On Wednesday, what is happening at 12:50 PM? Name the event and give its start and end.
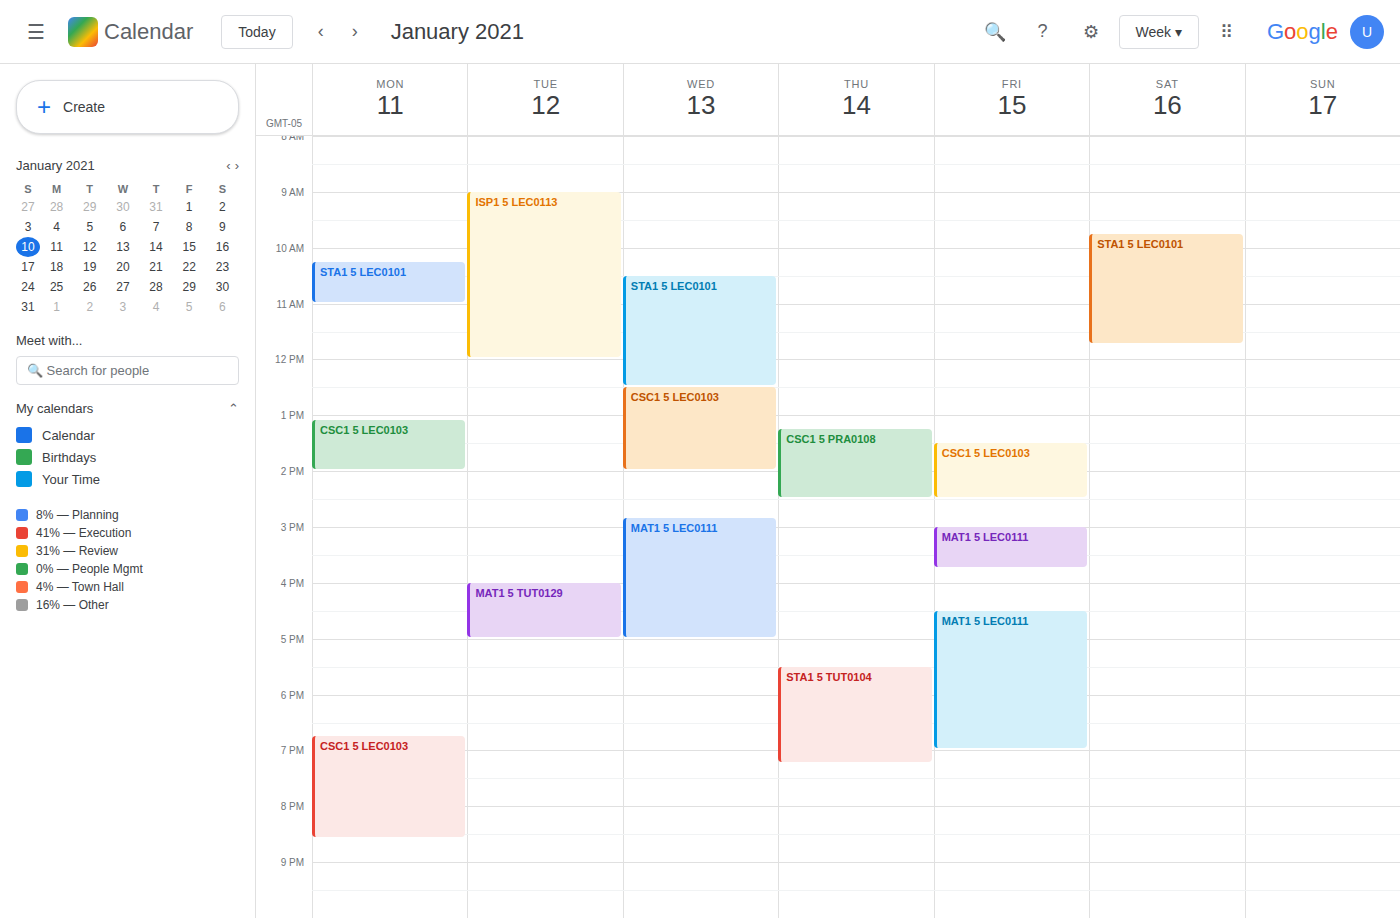
"CSC1 5 LEC0103", 12:30 PM to 2:00 PM